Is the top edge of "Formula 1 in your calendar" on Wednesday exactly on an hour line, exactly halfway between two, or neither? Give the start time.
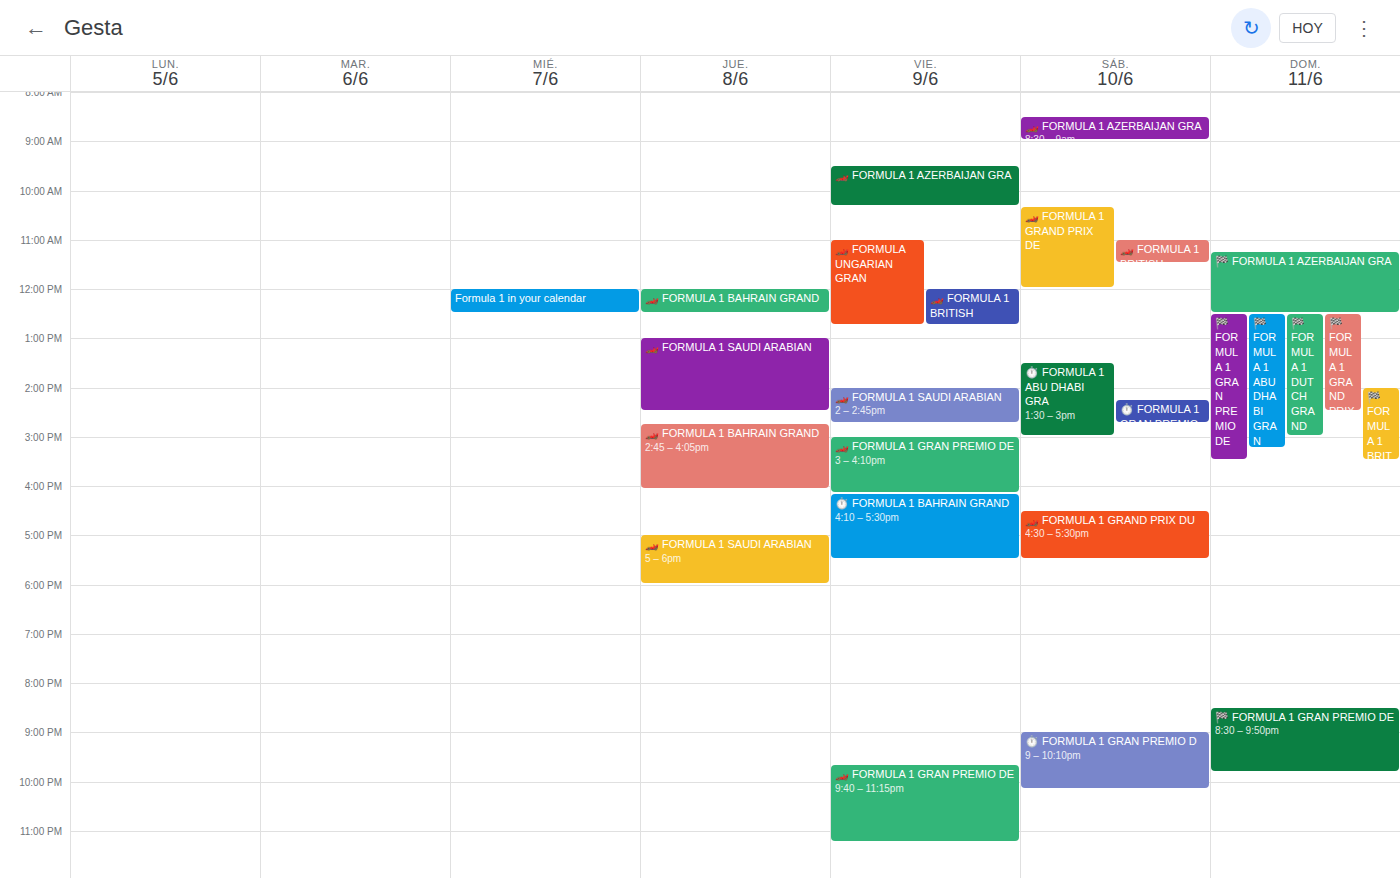
12:00 PM -- exactly on the 12 PM line.